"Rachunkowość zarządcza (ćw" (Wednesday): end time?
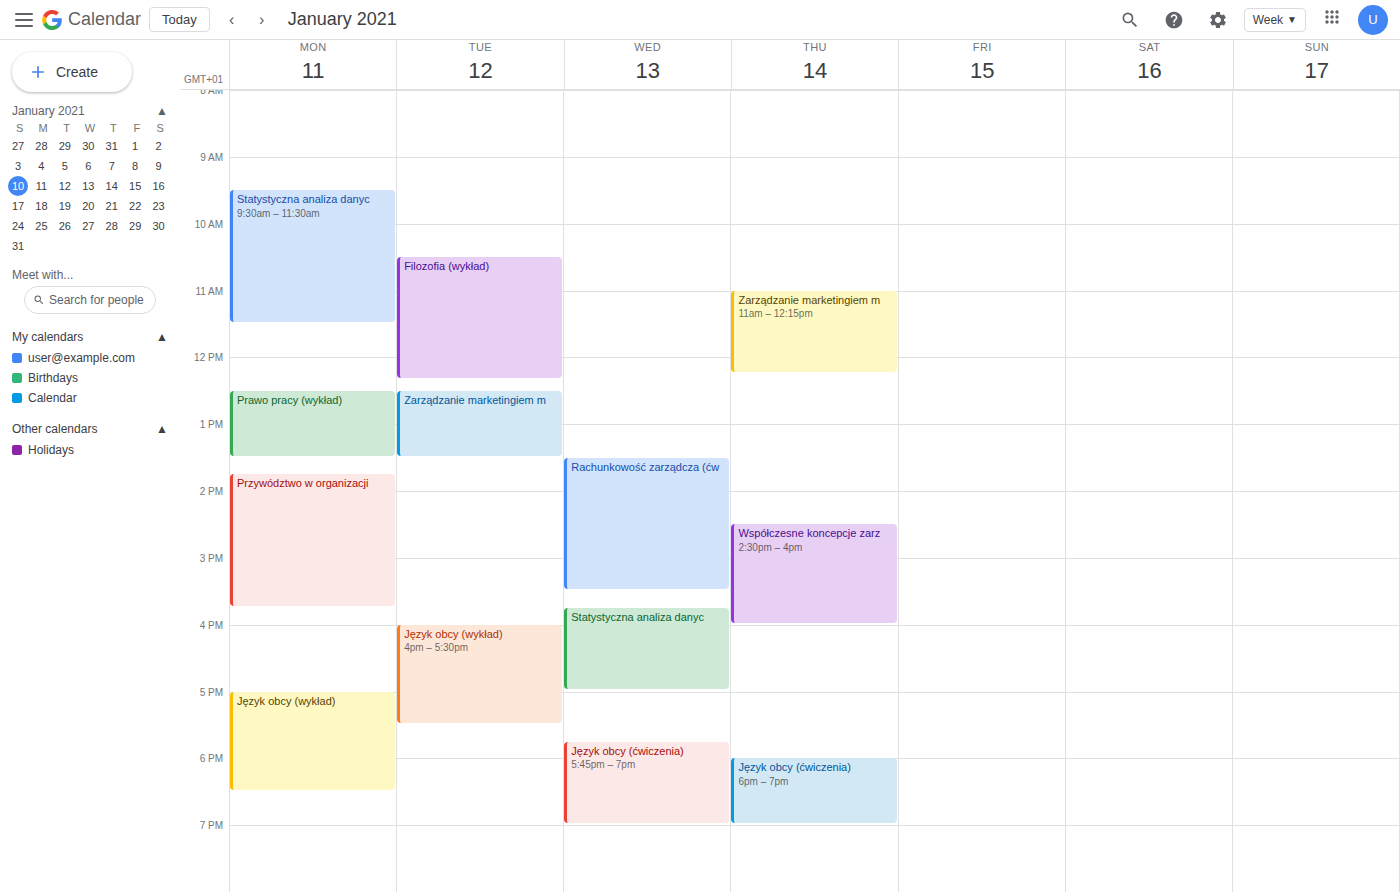
3:30 PM